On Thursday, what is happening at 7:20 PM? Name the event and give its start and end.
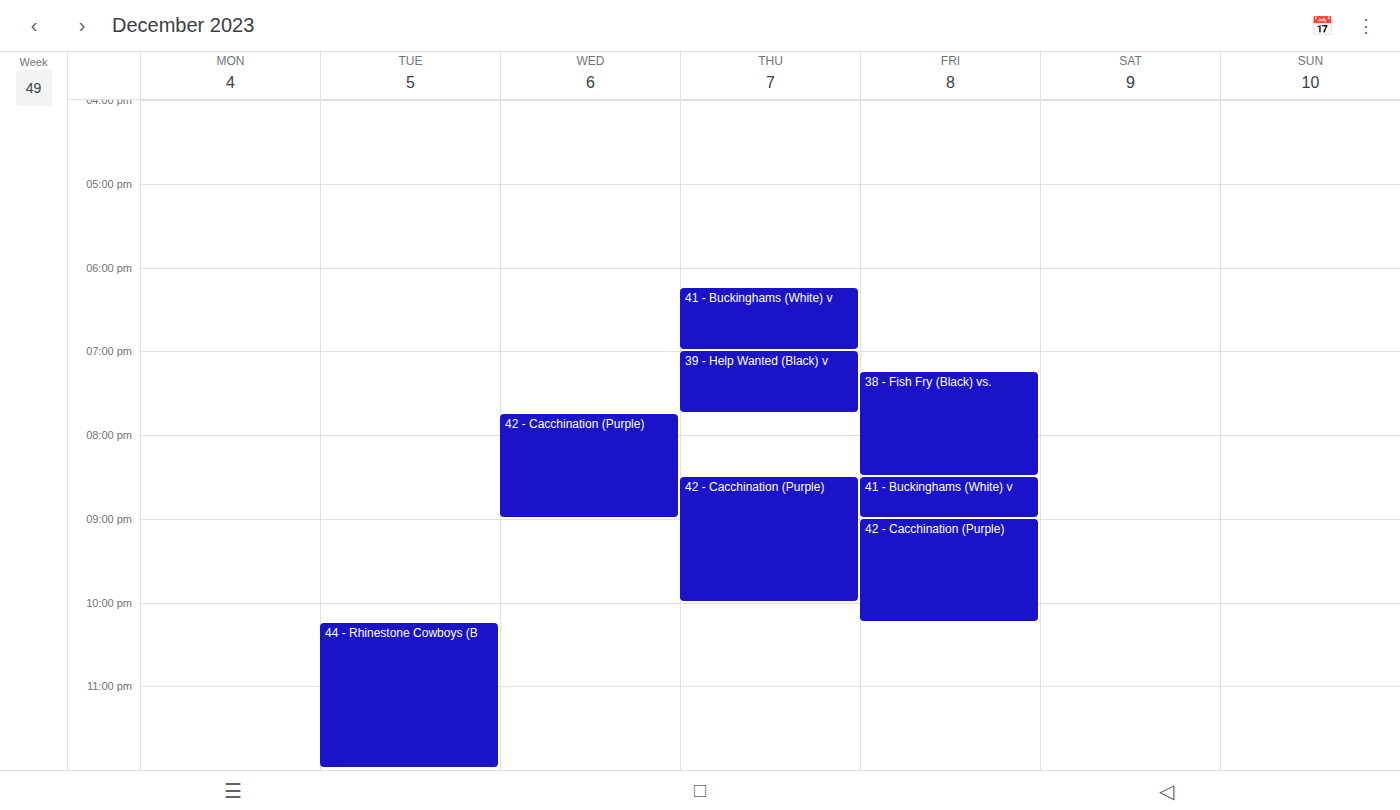
"39 - Help Wanted (Black) v", 7:00 PM to 7:45 PM